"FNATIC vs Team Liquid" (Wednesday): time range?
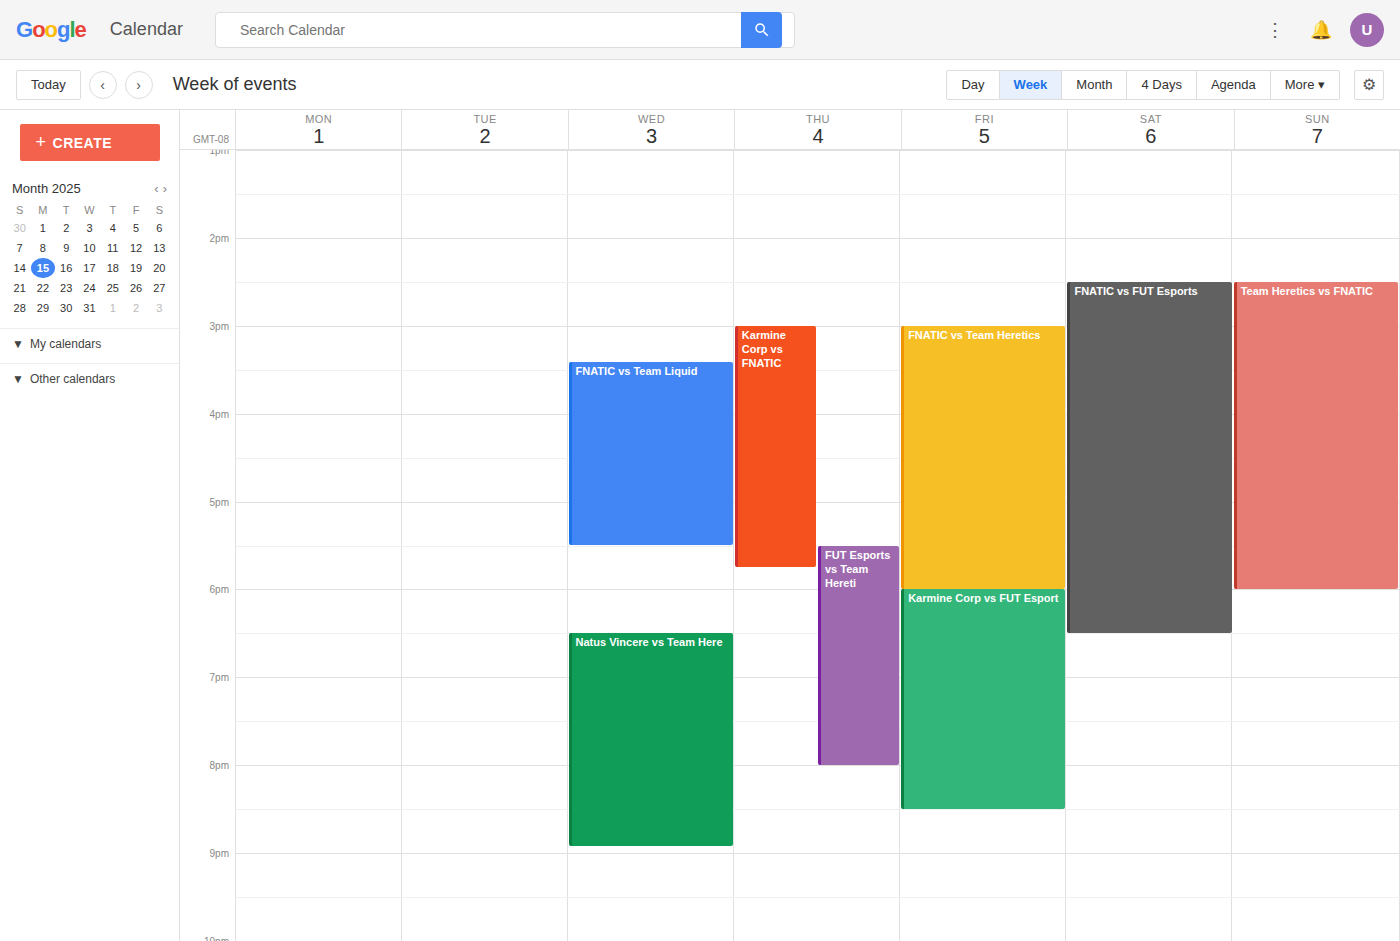
3:25 PM to 5:30 PM